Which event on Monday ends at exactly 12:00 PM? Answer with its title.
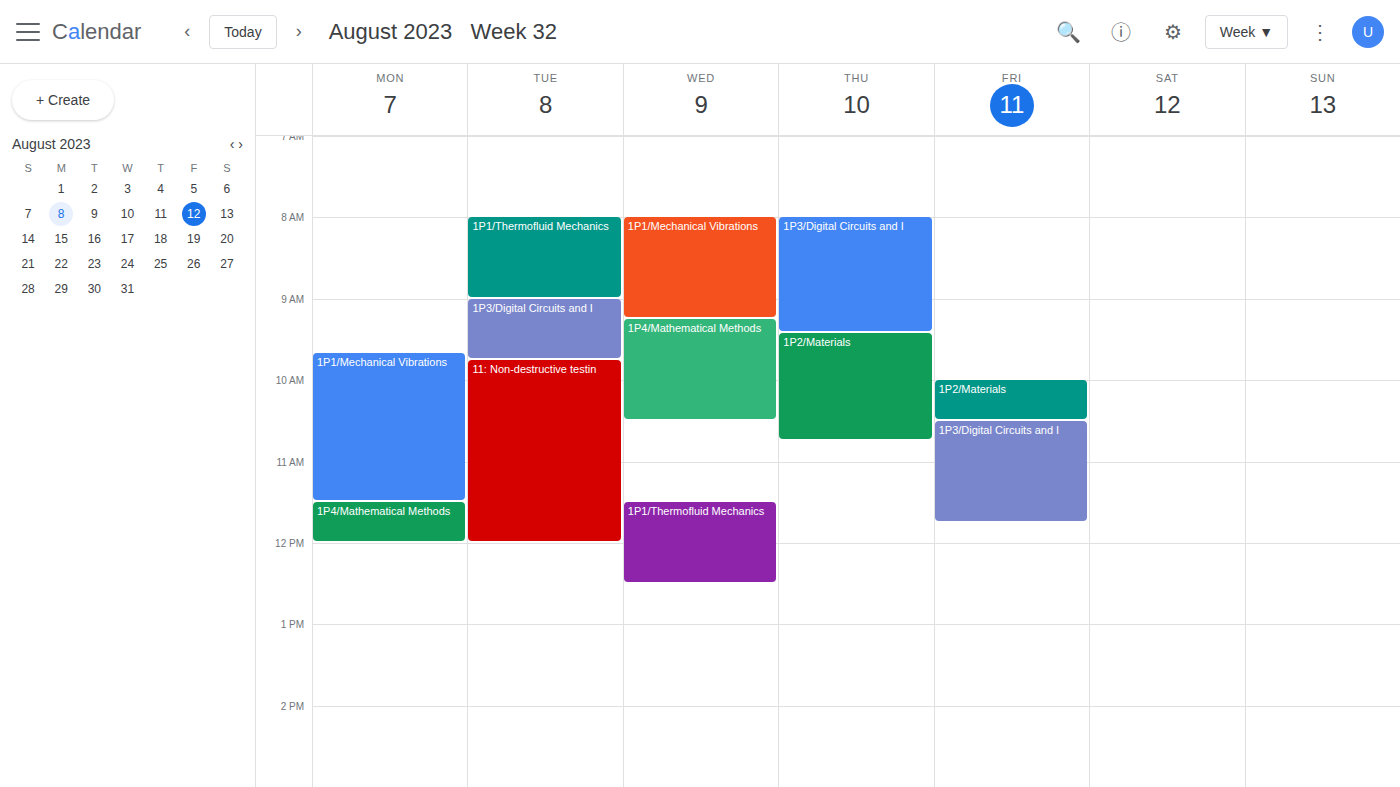
"1P4/Mathematical Methods"